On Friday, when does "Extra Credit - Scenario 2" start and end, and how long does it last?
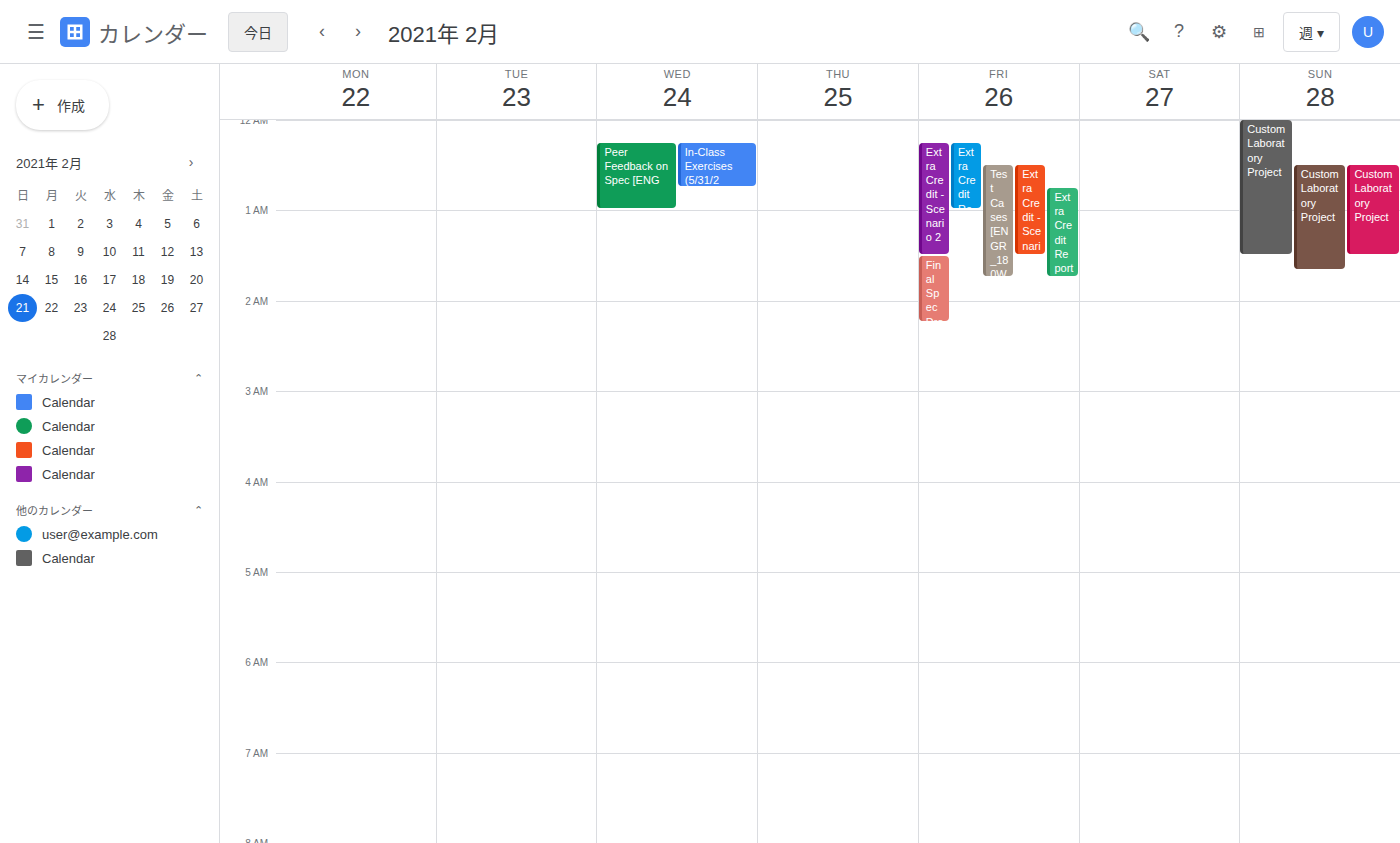
12:15 AM to 1:30 AM, 1 hour 15 minutes